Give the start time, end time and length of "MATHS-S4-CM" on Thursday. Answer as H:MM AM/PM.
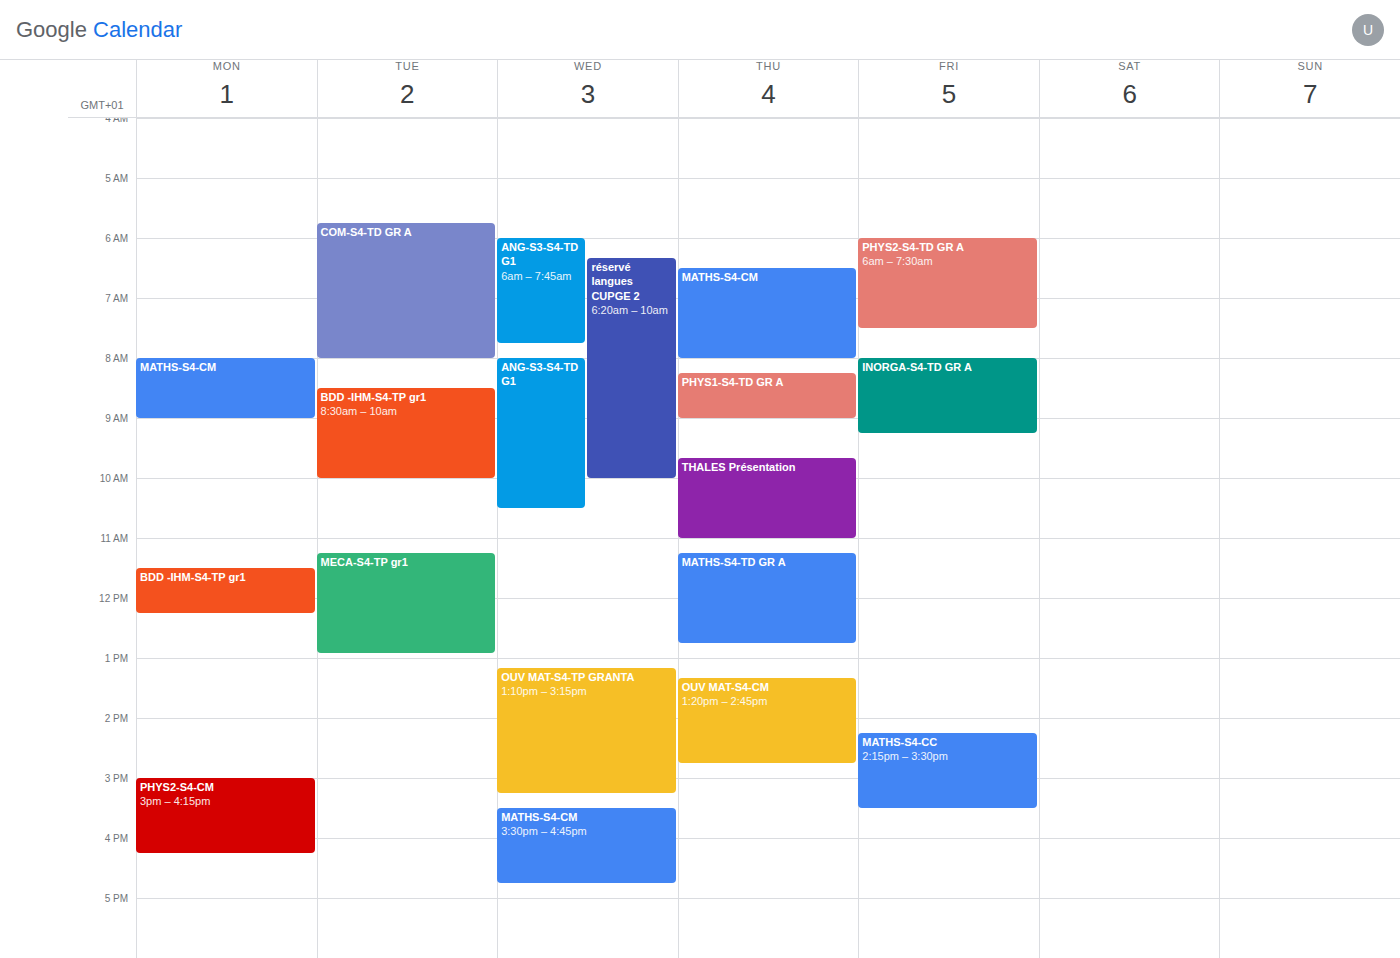
6:30 AM to 8:00 AM, 1 hour 30 minutes